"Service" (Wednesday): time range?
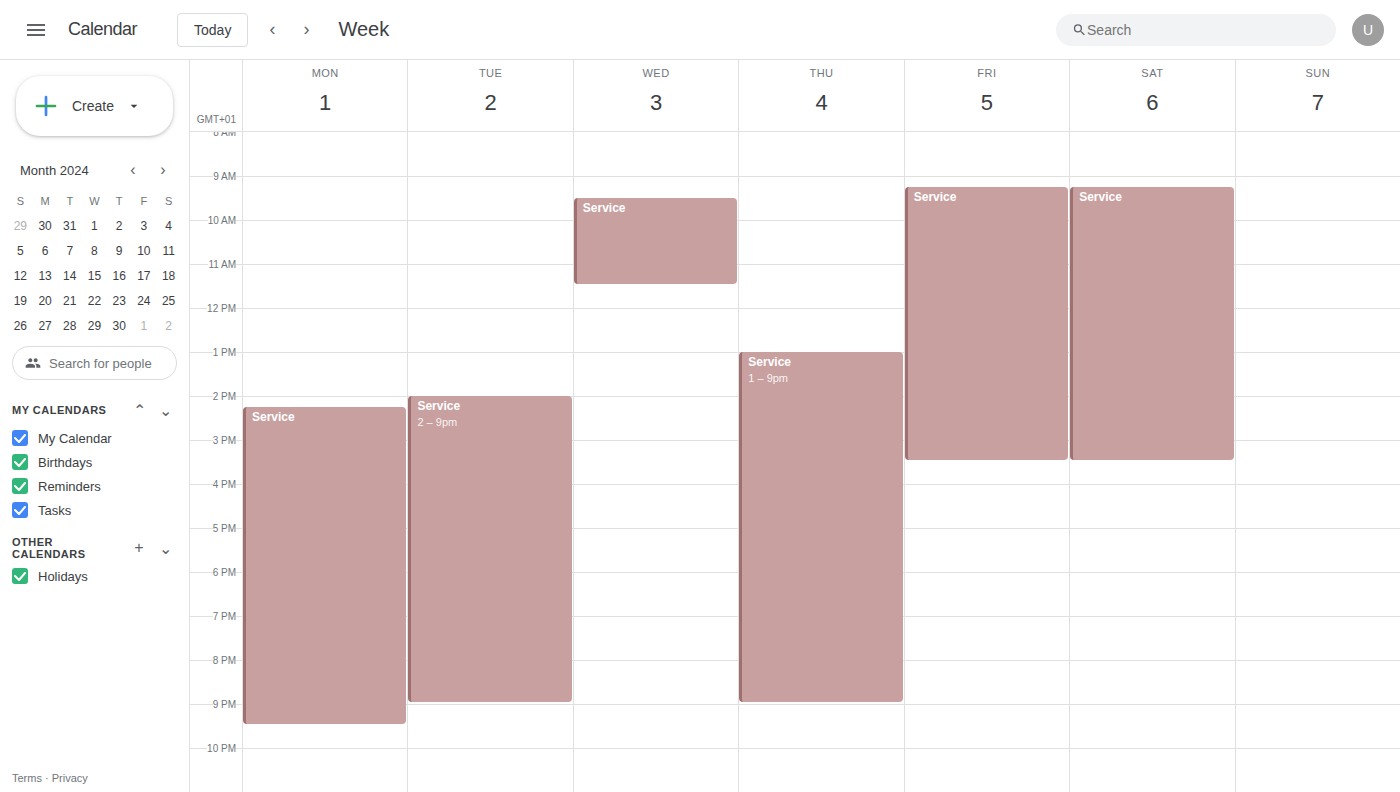
9:30 AM to 11:30 AM